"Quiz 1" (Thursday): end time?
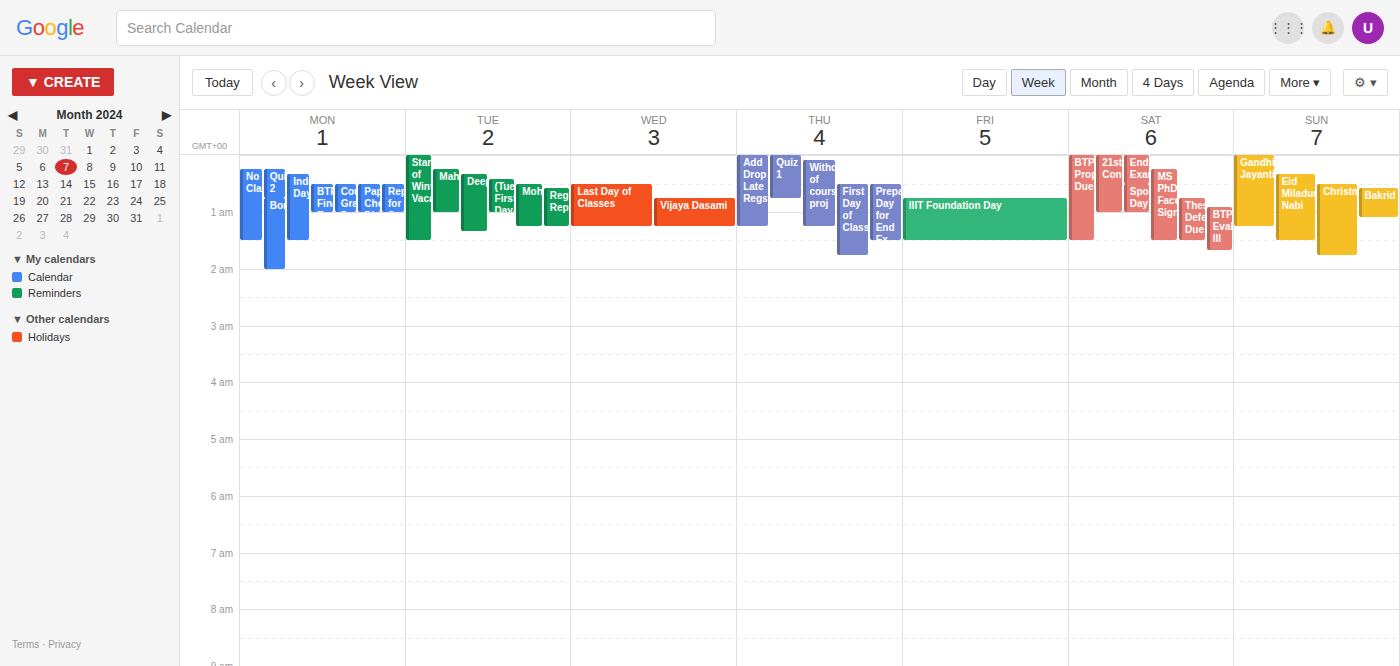
12:45 AM